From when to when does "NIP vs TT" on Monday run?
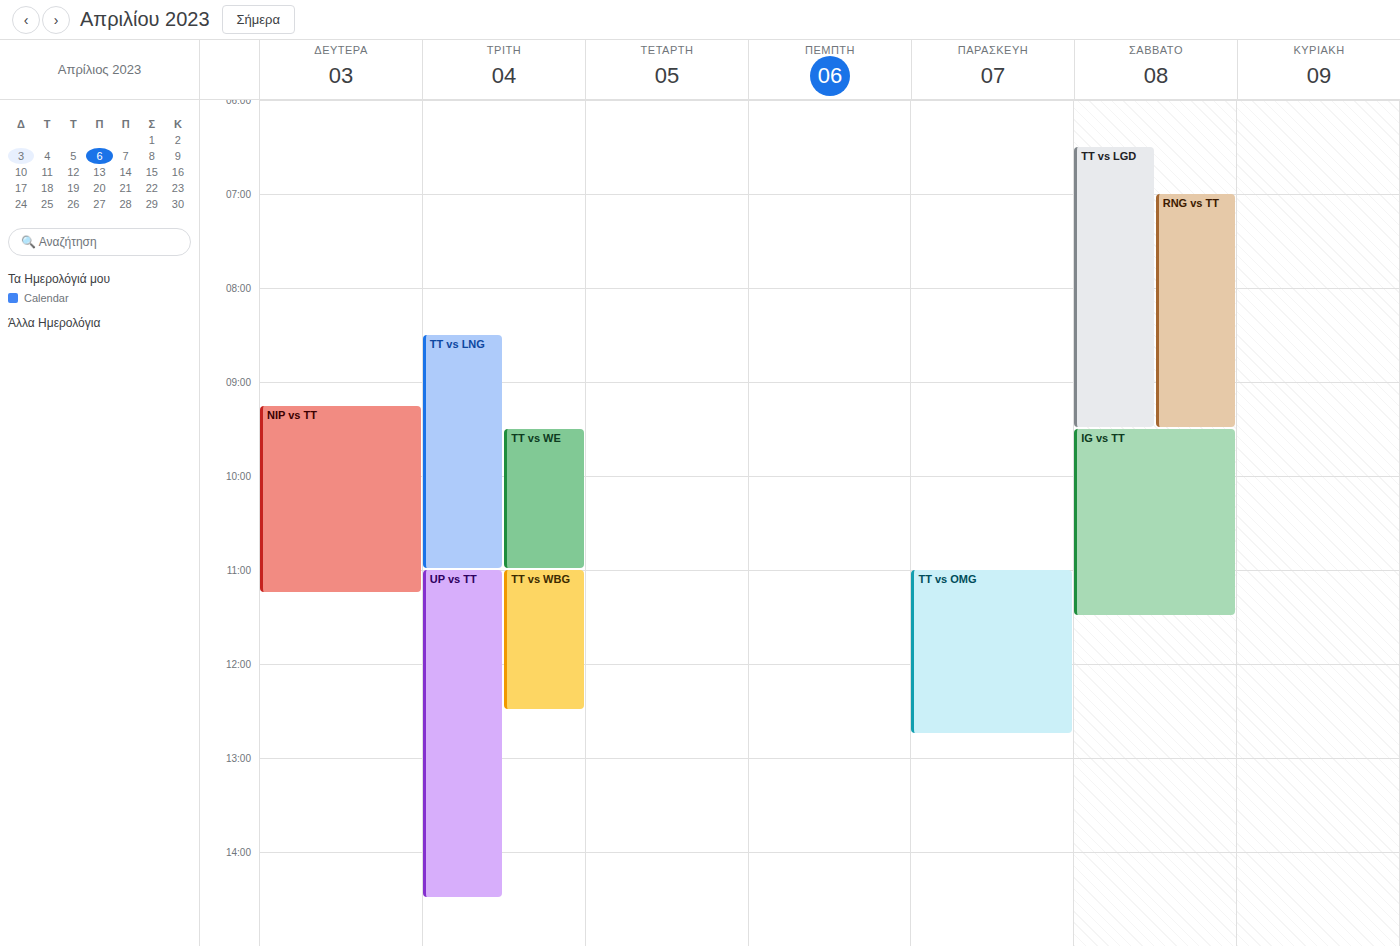
9:15 AM to 11:15 AM